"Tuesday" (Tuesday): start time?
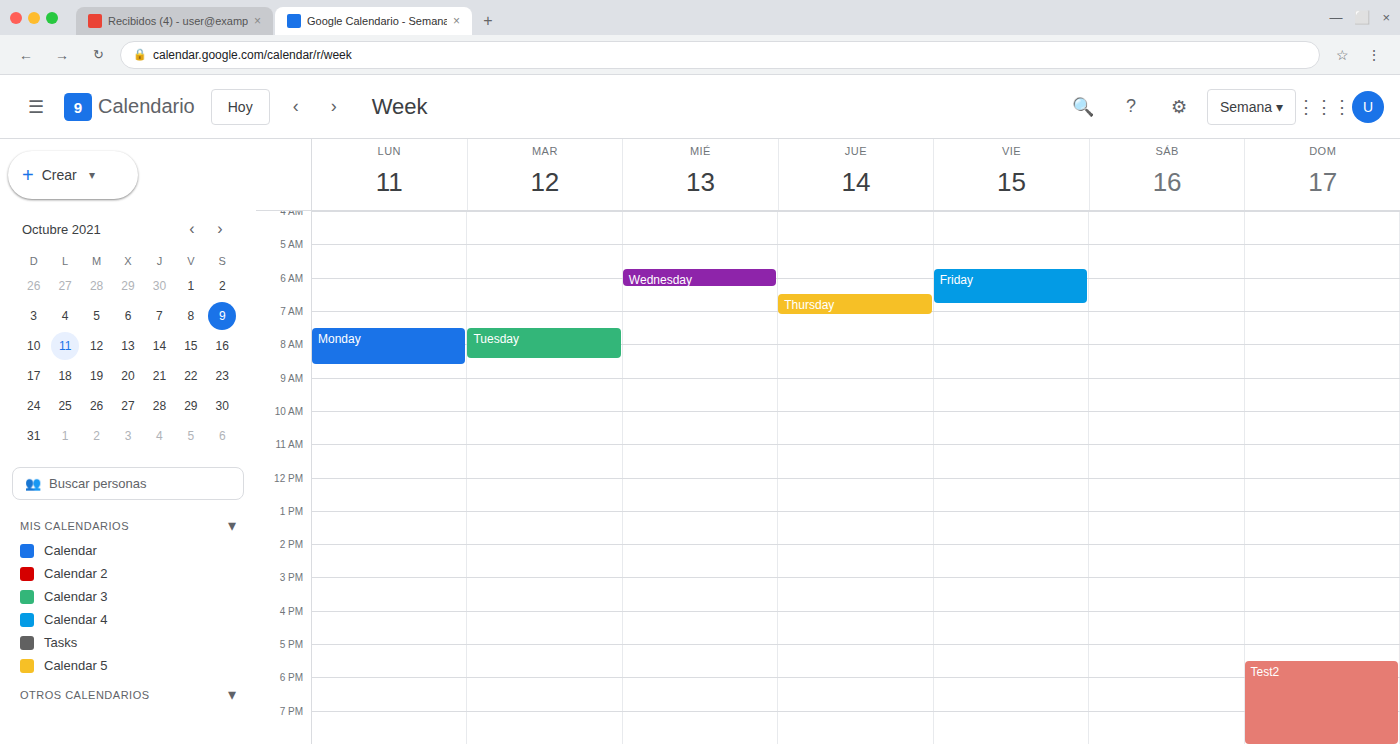
7:30 AM